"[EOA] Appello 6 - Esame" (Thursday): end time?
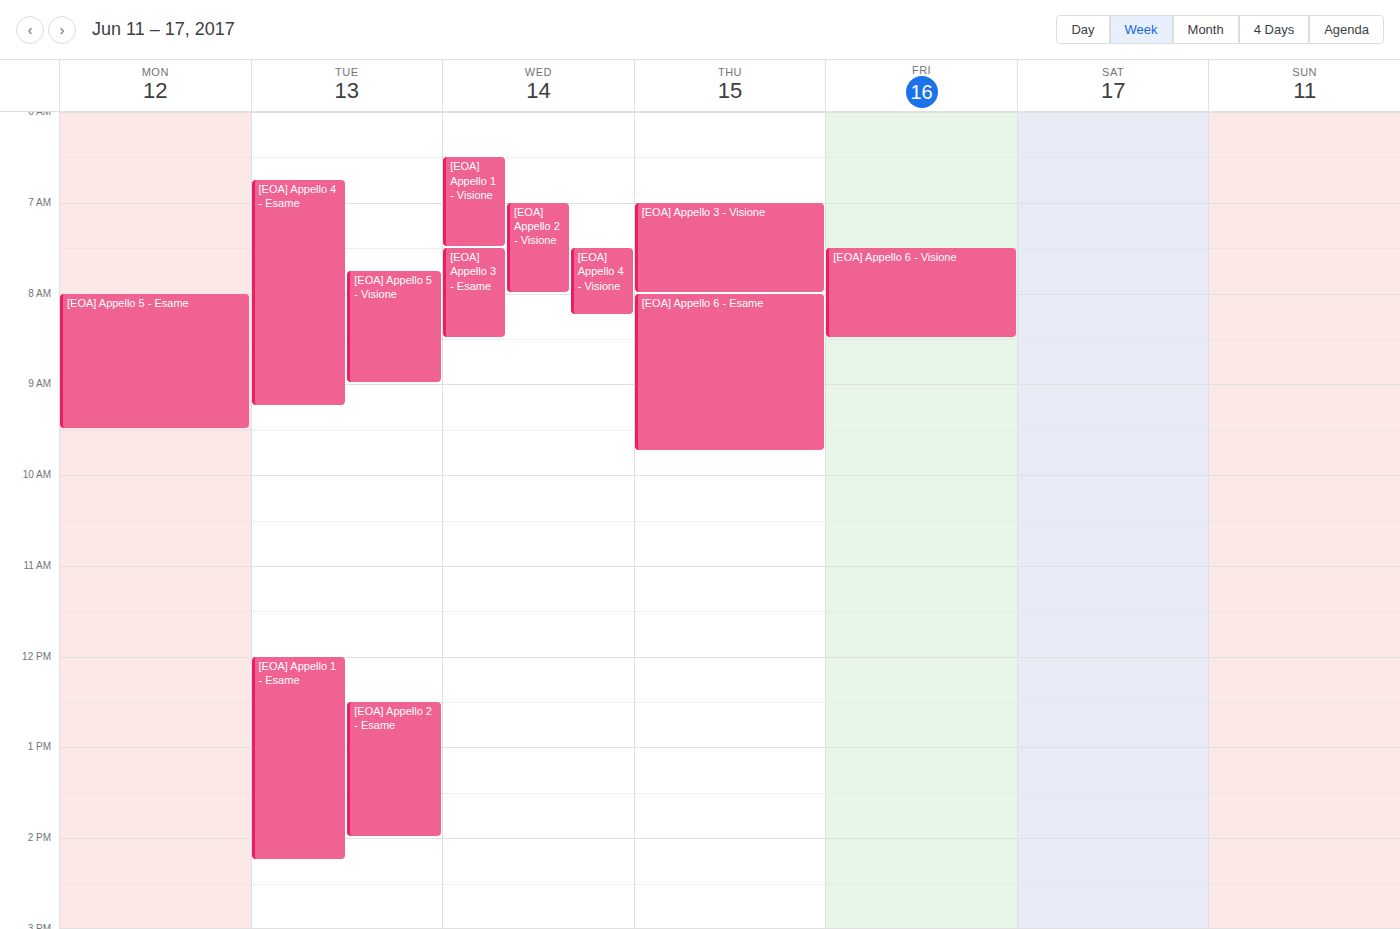
9:45 AM